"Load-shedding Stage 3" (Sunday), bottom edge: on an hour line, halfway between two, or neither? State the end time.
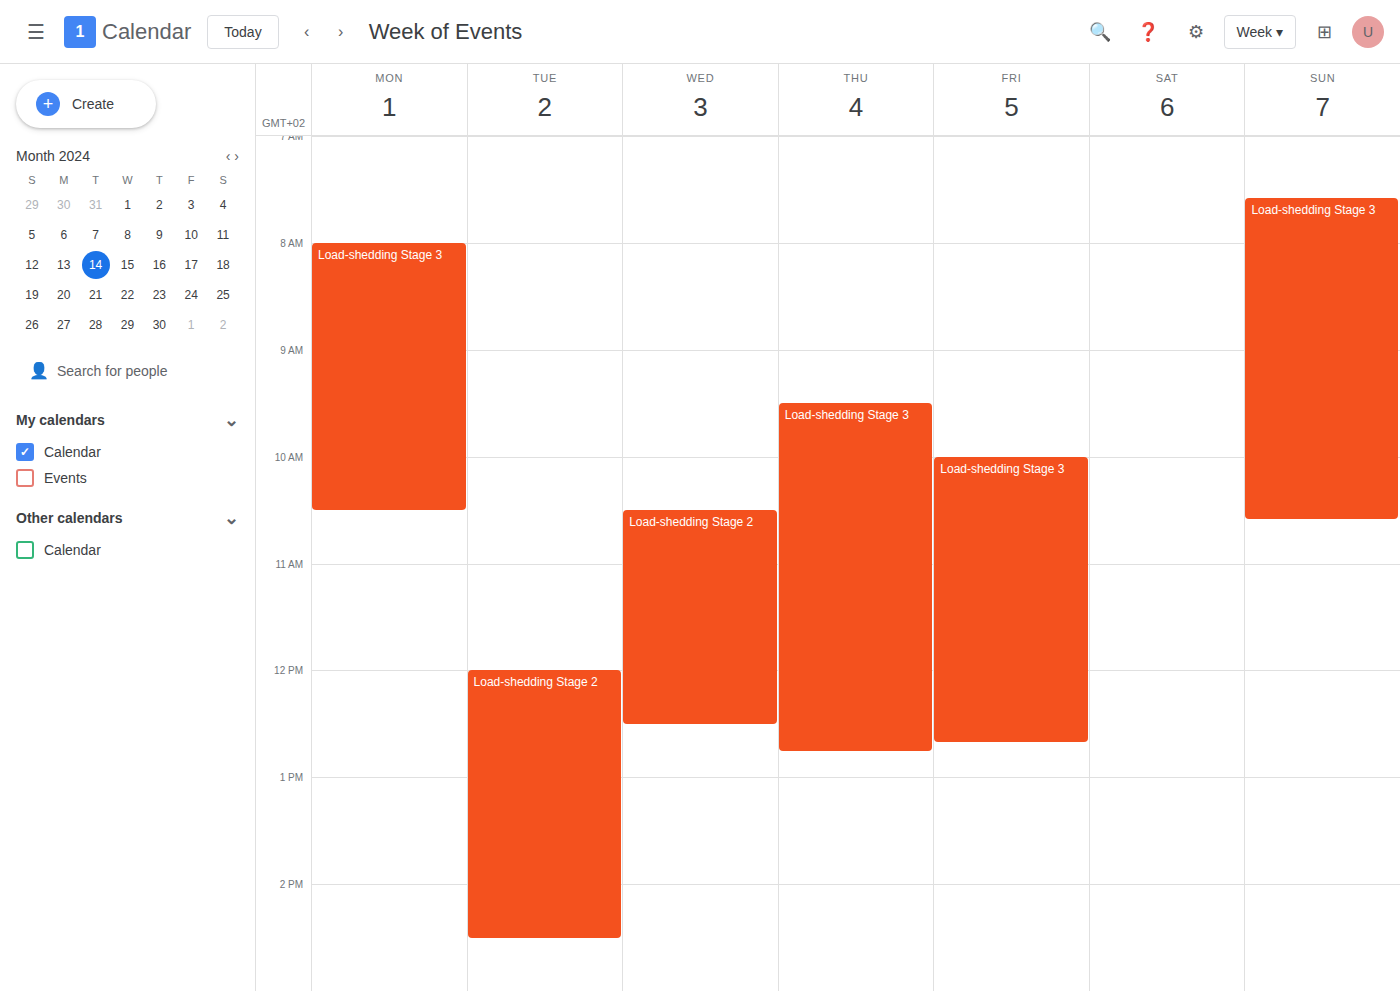
10:35 AM -- neither: 35 minutes below the 10 AM line and 25 minutes above the 11 AM line.